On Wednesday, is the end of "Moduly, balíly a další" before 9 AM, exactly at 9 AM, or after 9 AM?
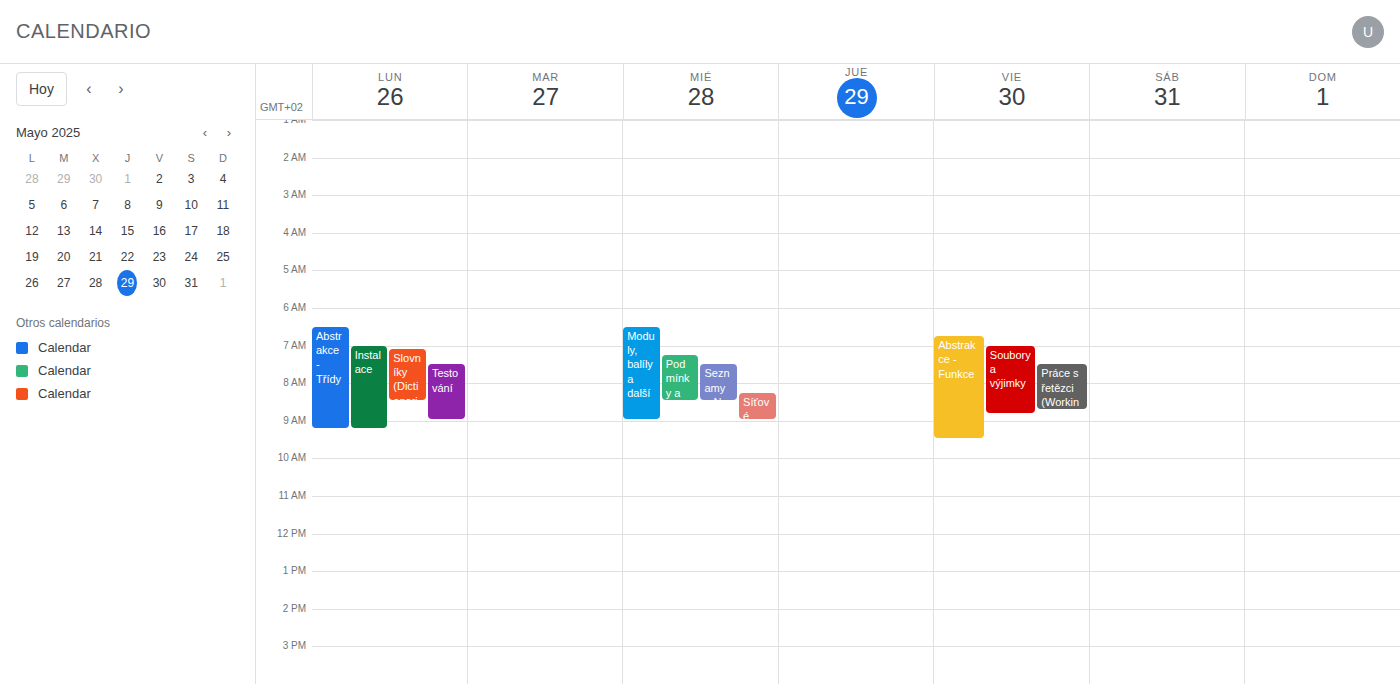
9:00 AM -- exactly at 9 AM, on the 9 AM line.